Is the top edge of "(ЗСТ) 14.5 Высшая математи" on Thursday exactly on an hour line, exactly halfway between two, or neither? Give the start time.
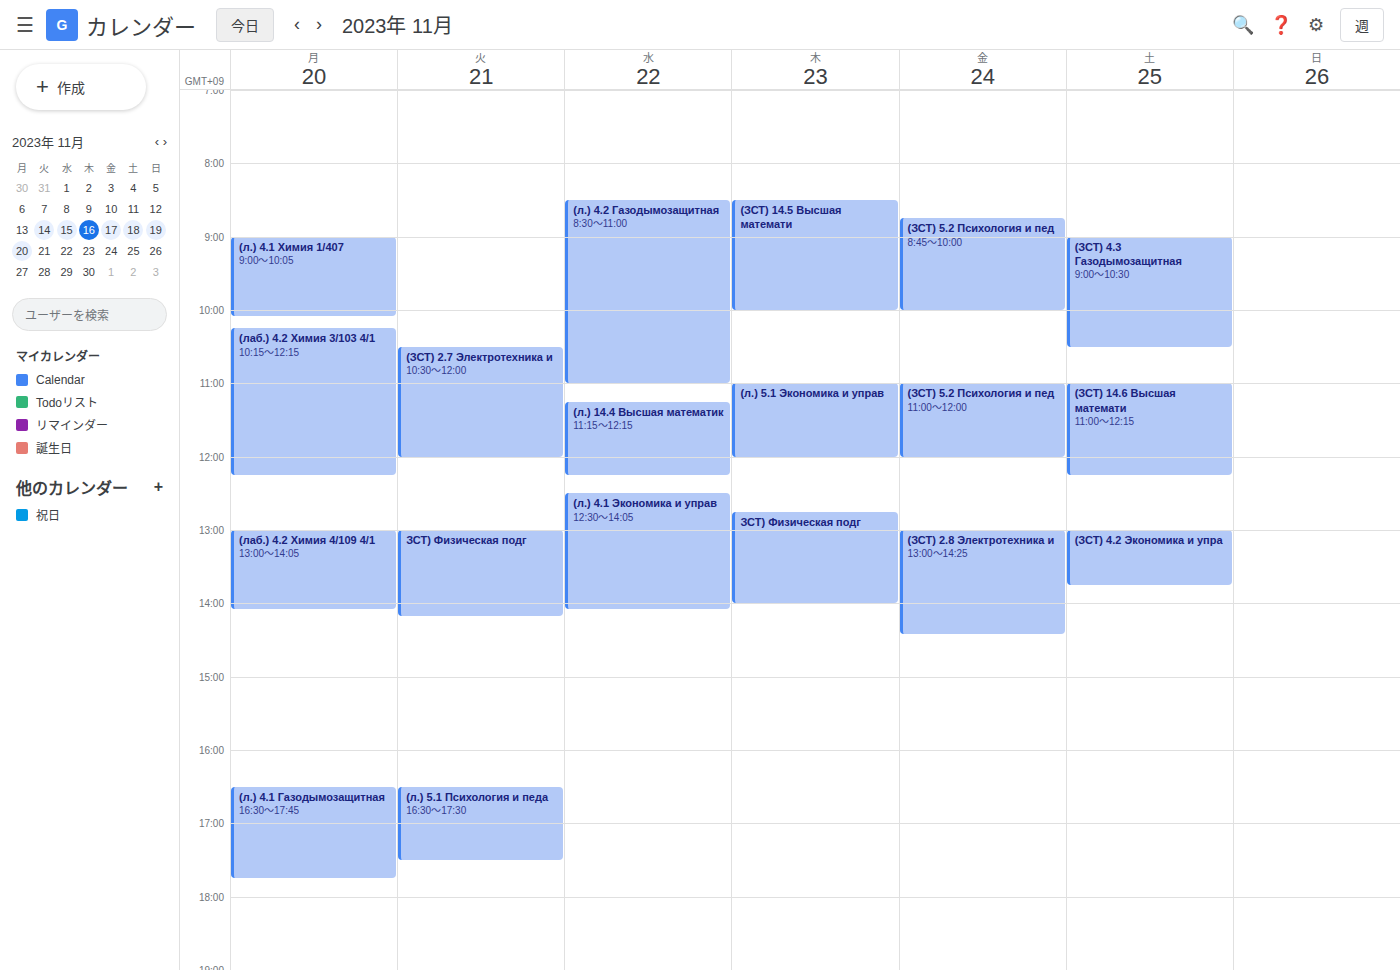
8:30 AM -- halfway between the 8 AM and 9 AM lines.